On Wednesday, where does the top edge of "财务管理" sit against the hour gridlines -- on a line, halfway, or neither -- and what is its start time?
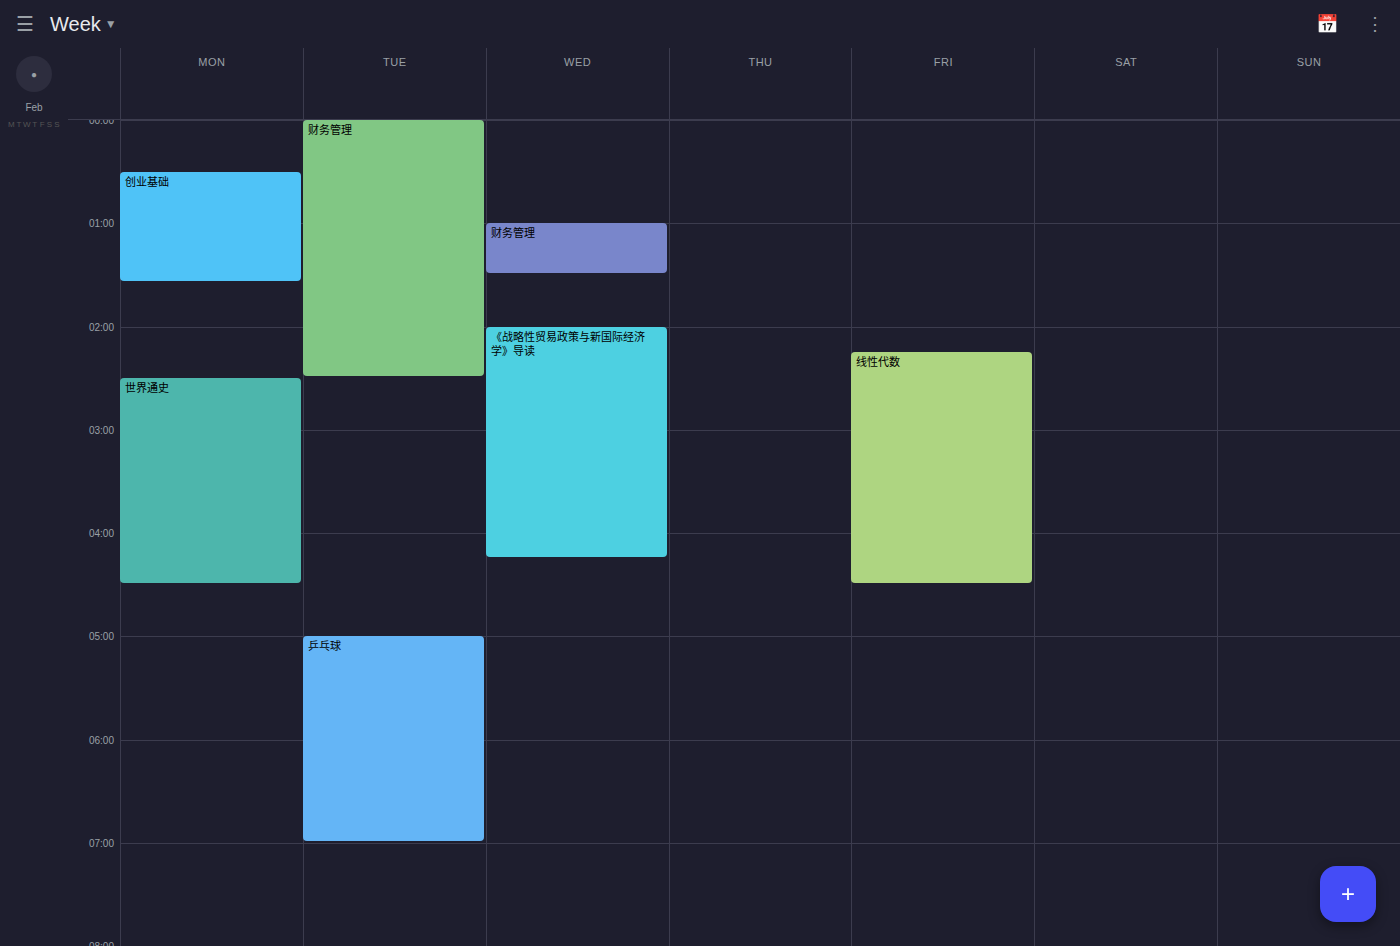
1:00 AM -- exactly on the 1 AM line.